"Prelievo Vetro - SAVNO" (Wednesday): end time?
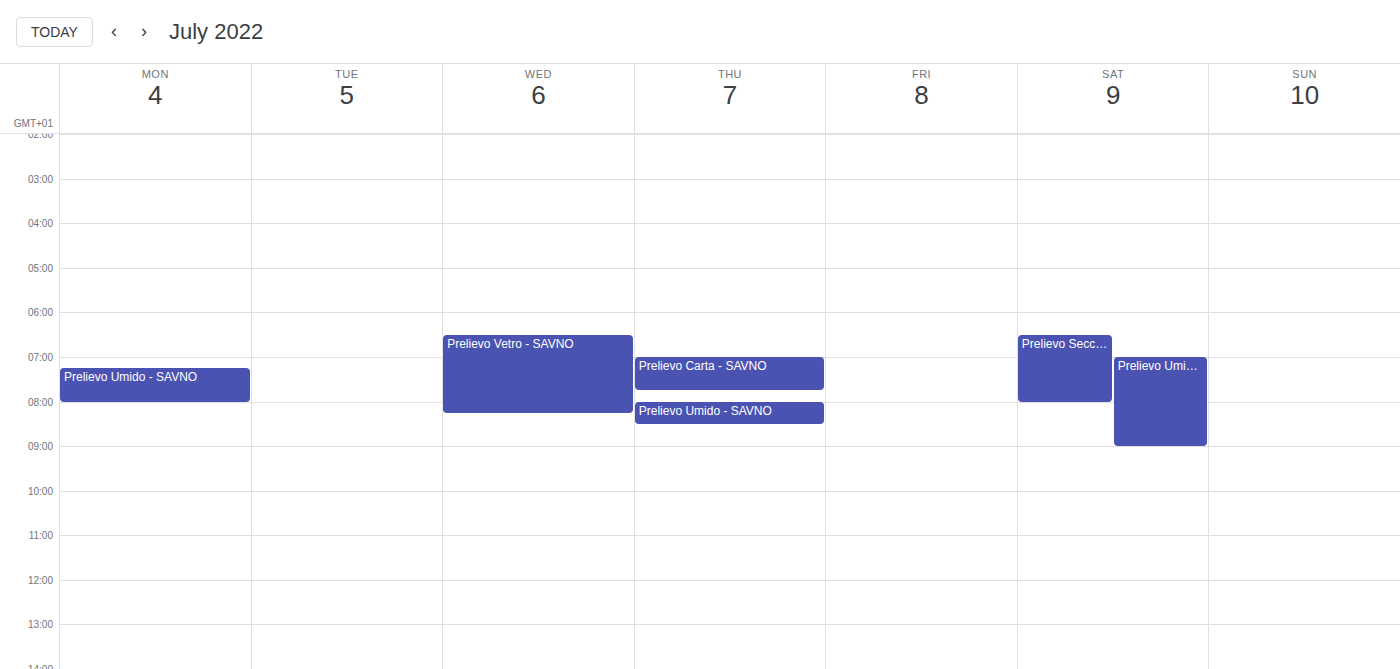
8:15 AM